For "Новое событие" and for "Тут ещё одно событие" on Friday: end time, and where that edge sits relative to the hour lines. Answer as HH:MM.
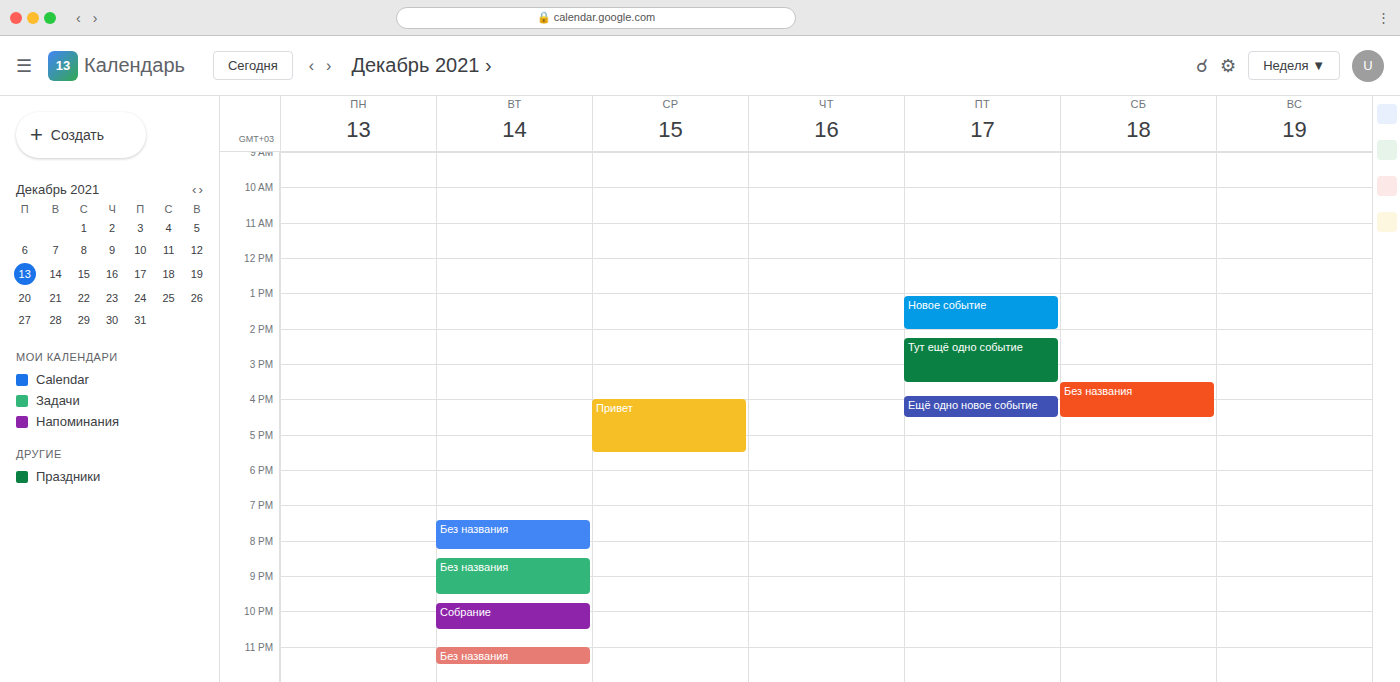
"Новое событие": 14:00, exactly on the 14:00 line. "Тут ещё одно событие": 15:30, halfway between the 15:00 and 16:00 lines.